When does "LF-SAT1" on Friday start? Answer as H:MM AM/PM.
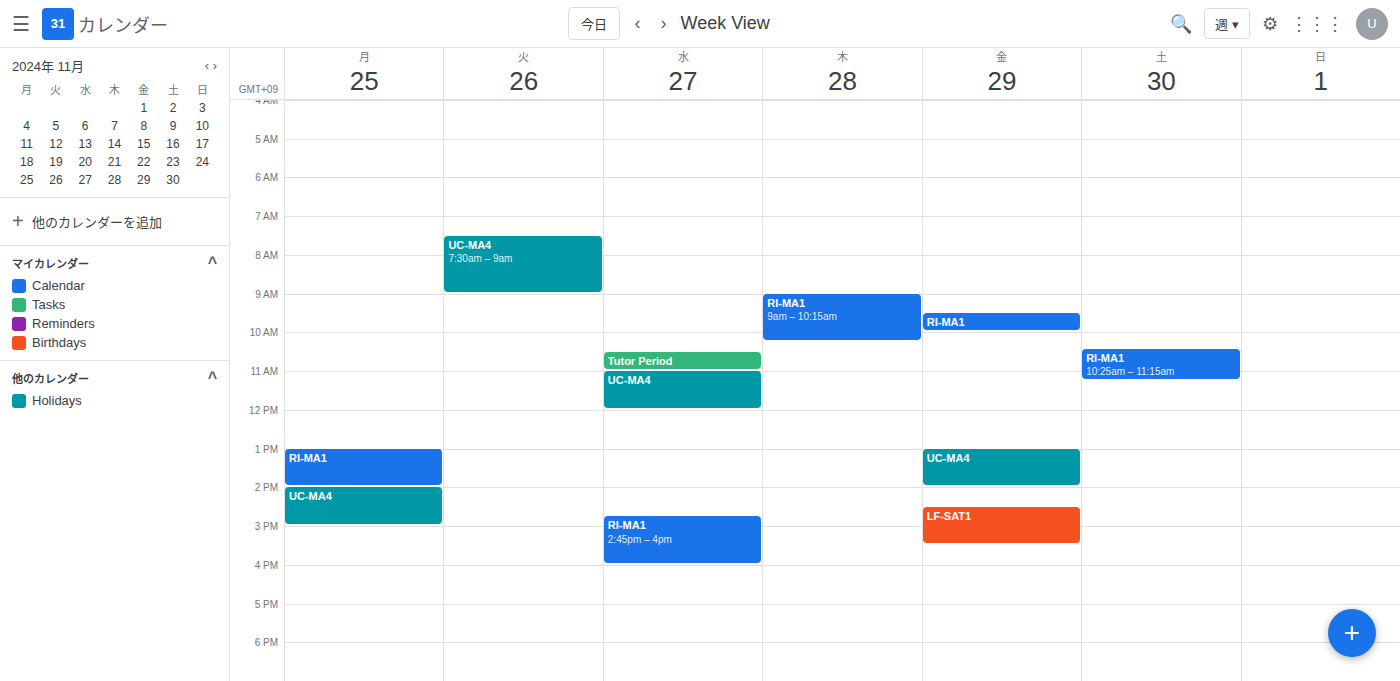
2:30 PM